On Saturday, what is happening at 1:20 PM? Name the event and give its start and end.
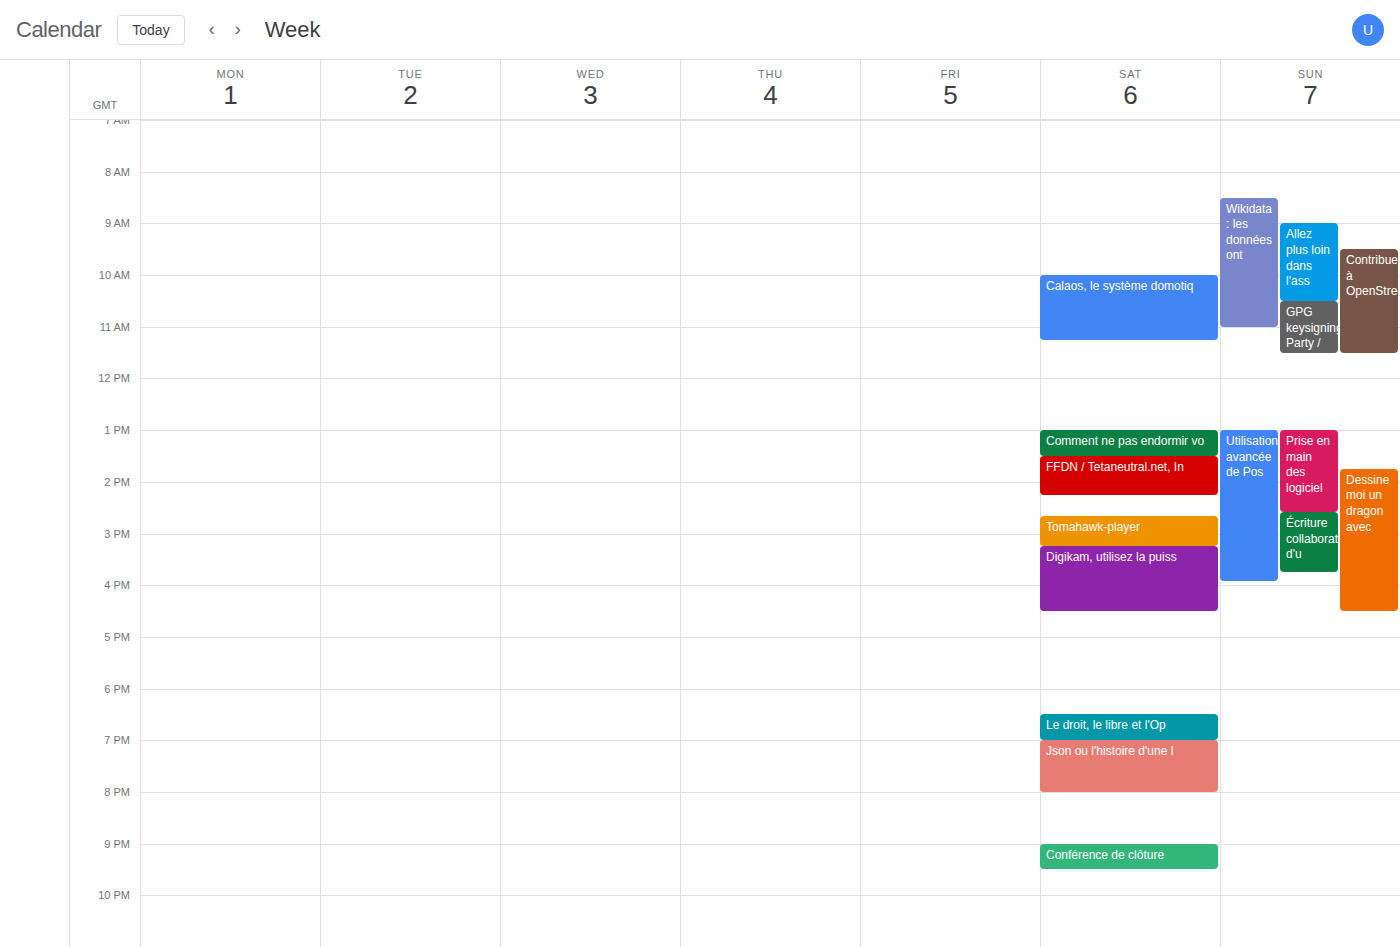
"Comment ne pas endormir vo", 1:00 PM to 1:30 PM